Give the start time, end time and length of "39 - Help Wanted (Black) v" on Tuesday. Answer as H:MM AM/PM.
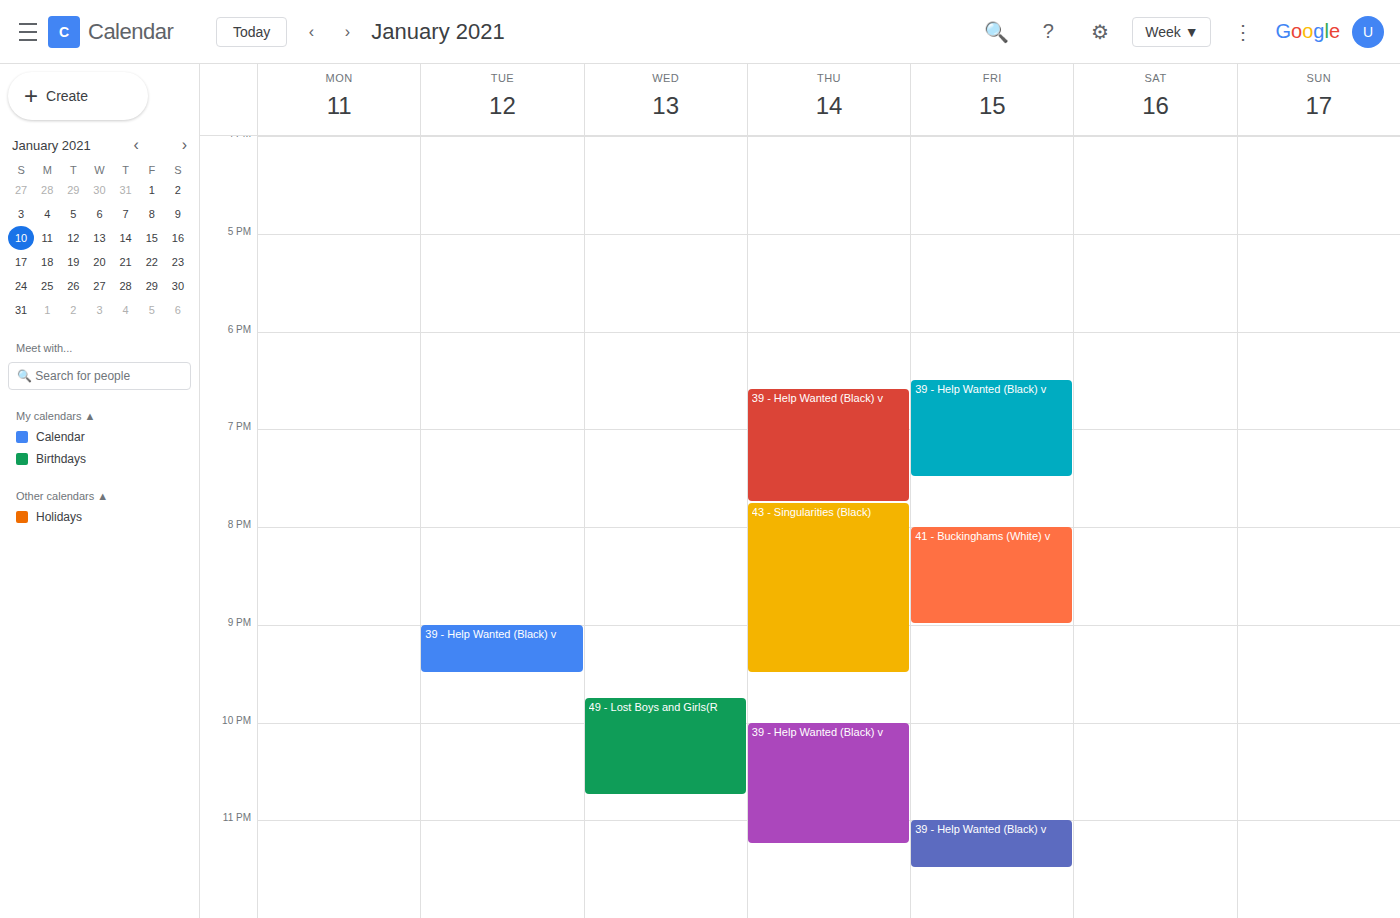
9:00 PM to 9:30 PM, 30 minutes